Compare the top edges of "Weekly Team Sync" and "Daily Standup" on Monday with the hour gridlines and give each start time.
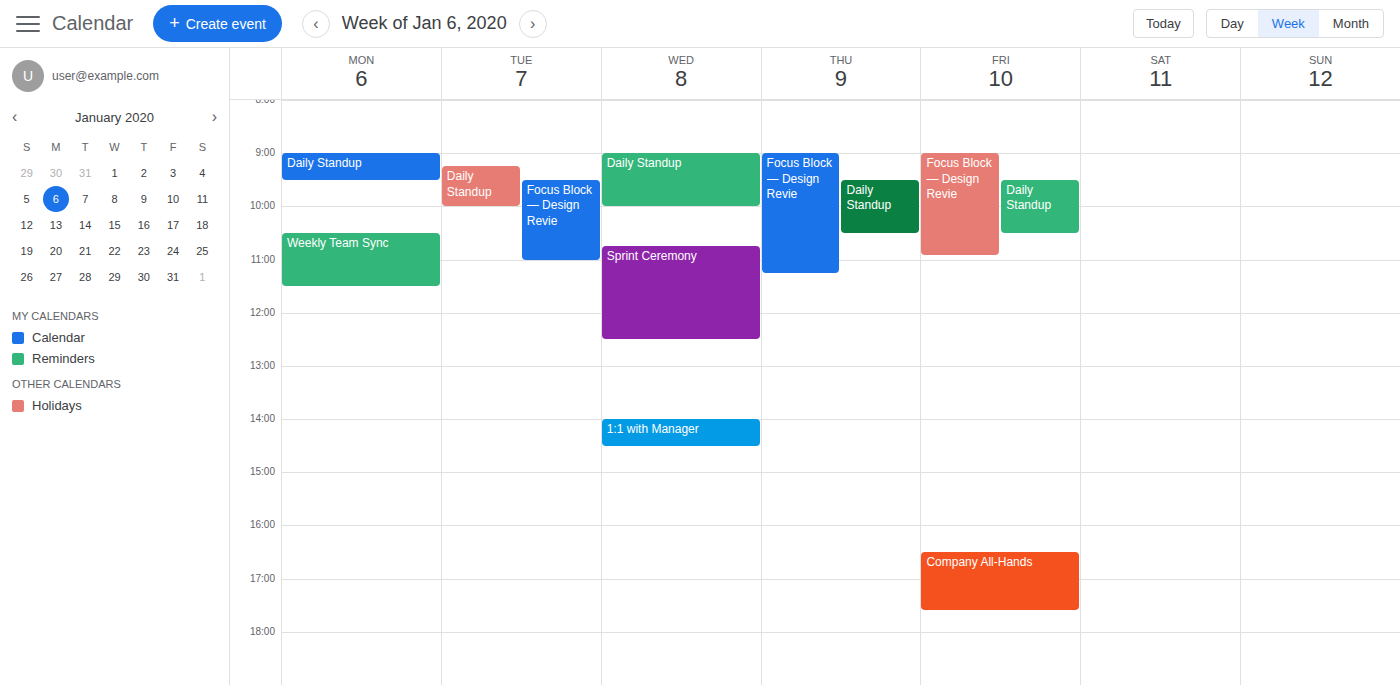
"Weekly Team Sync": 10:30 AM, halfway between the 10 AM and 11 AM lines. "Daily Standup": 9:00 AM, exactly on the 9 AM line.